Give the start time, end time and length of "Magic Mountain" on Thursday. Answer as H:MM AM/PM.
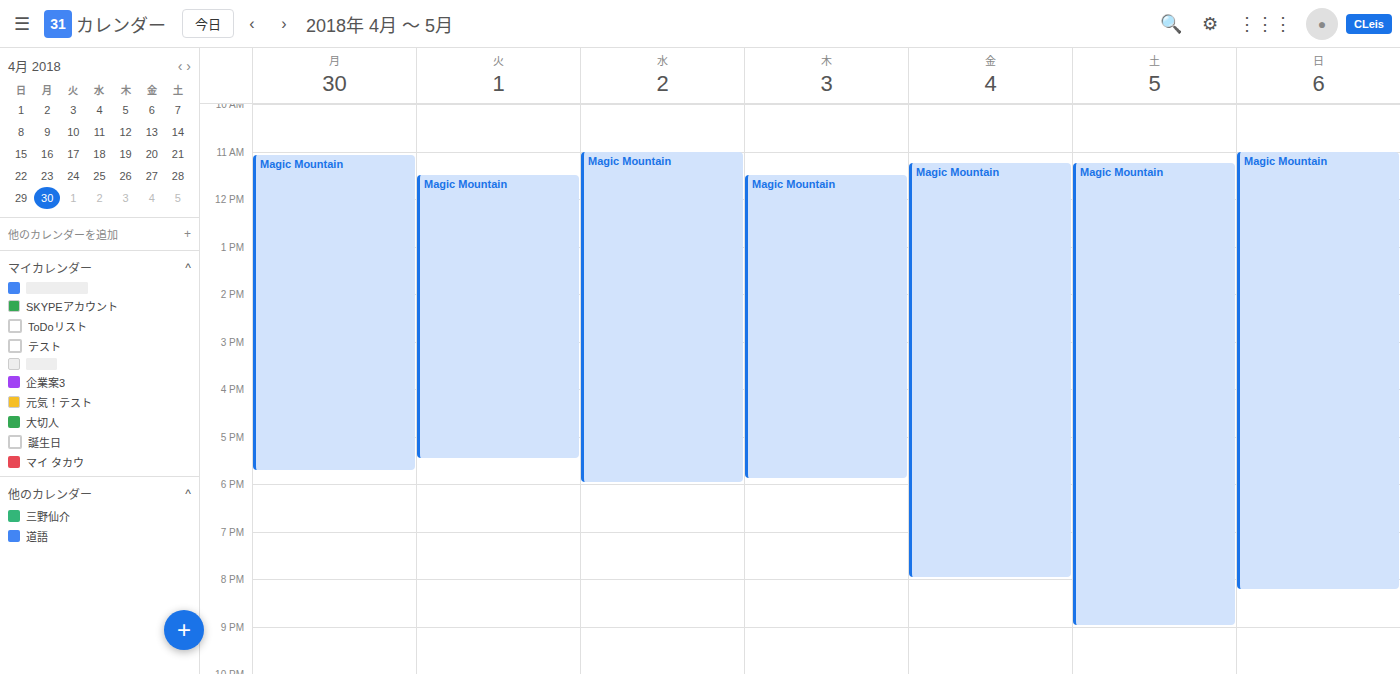
11:30 AM to 5:55 PM, 6 hours 25 minutes